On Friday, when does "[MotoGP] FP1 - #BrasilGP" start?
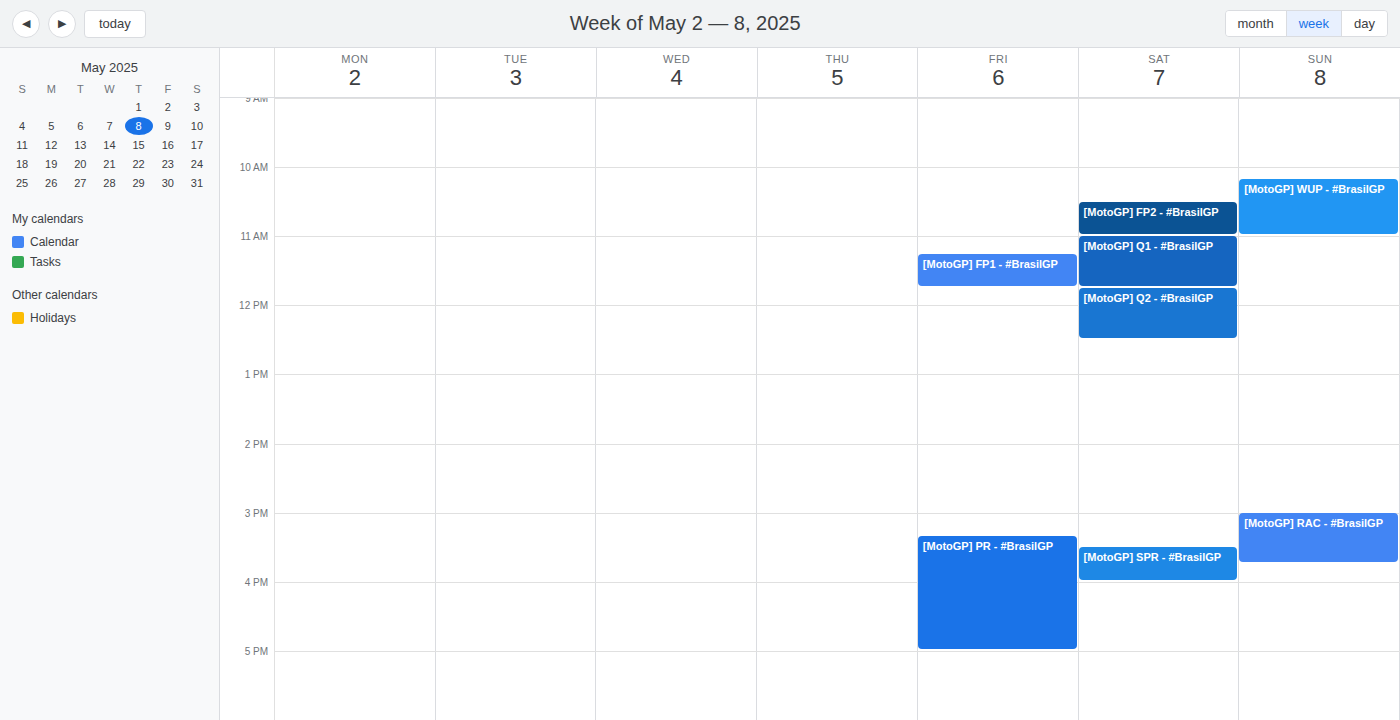
11:15 AM